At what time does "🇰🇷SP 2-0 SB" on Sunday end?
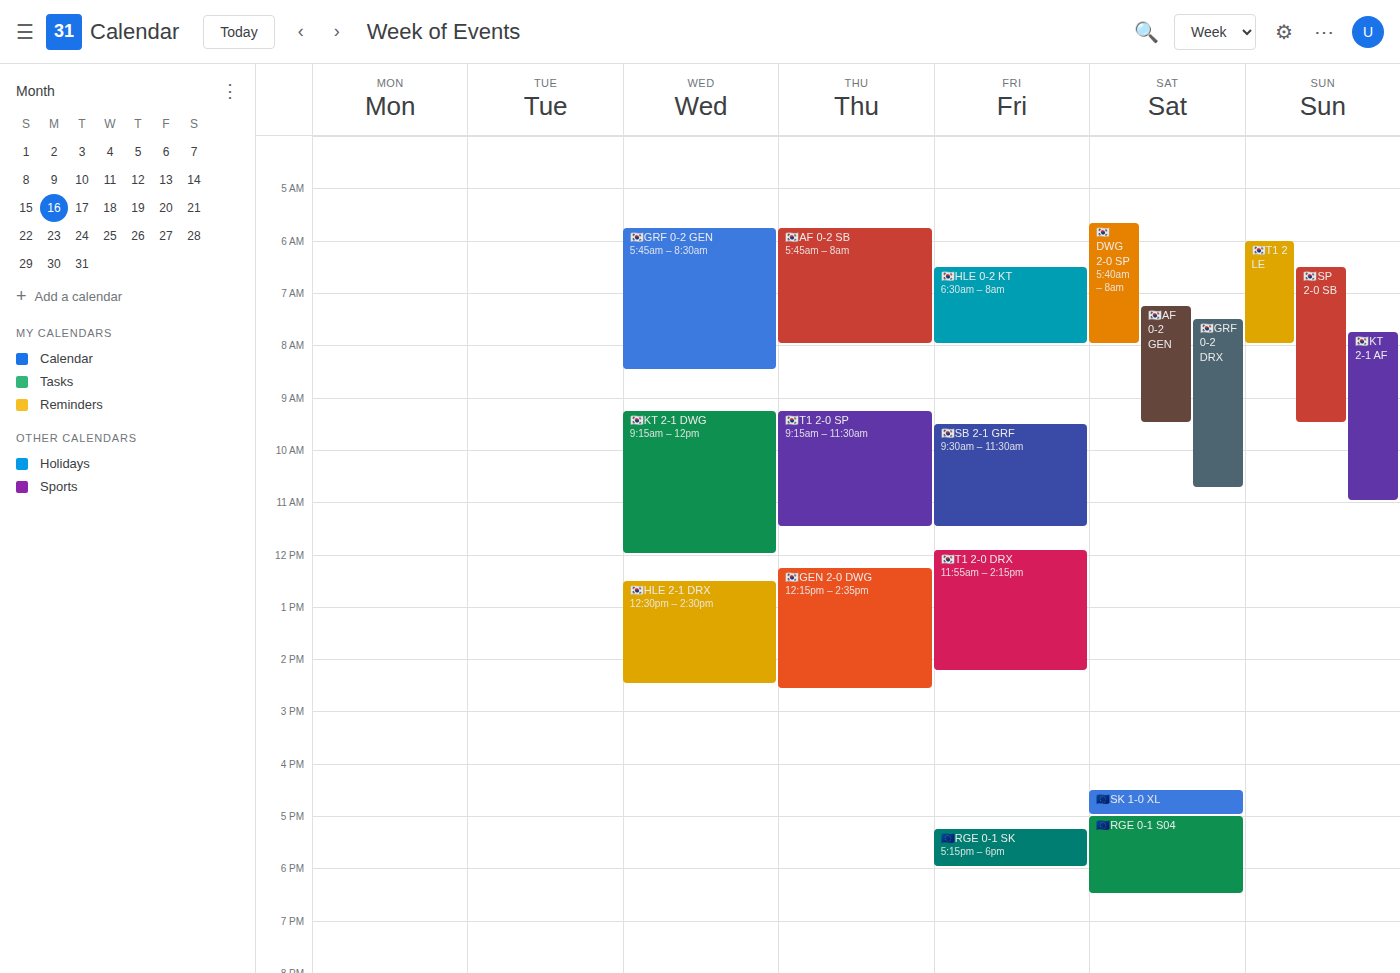
9:30 AM